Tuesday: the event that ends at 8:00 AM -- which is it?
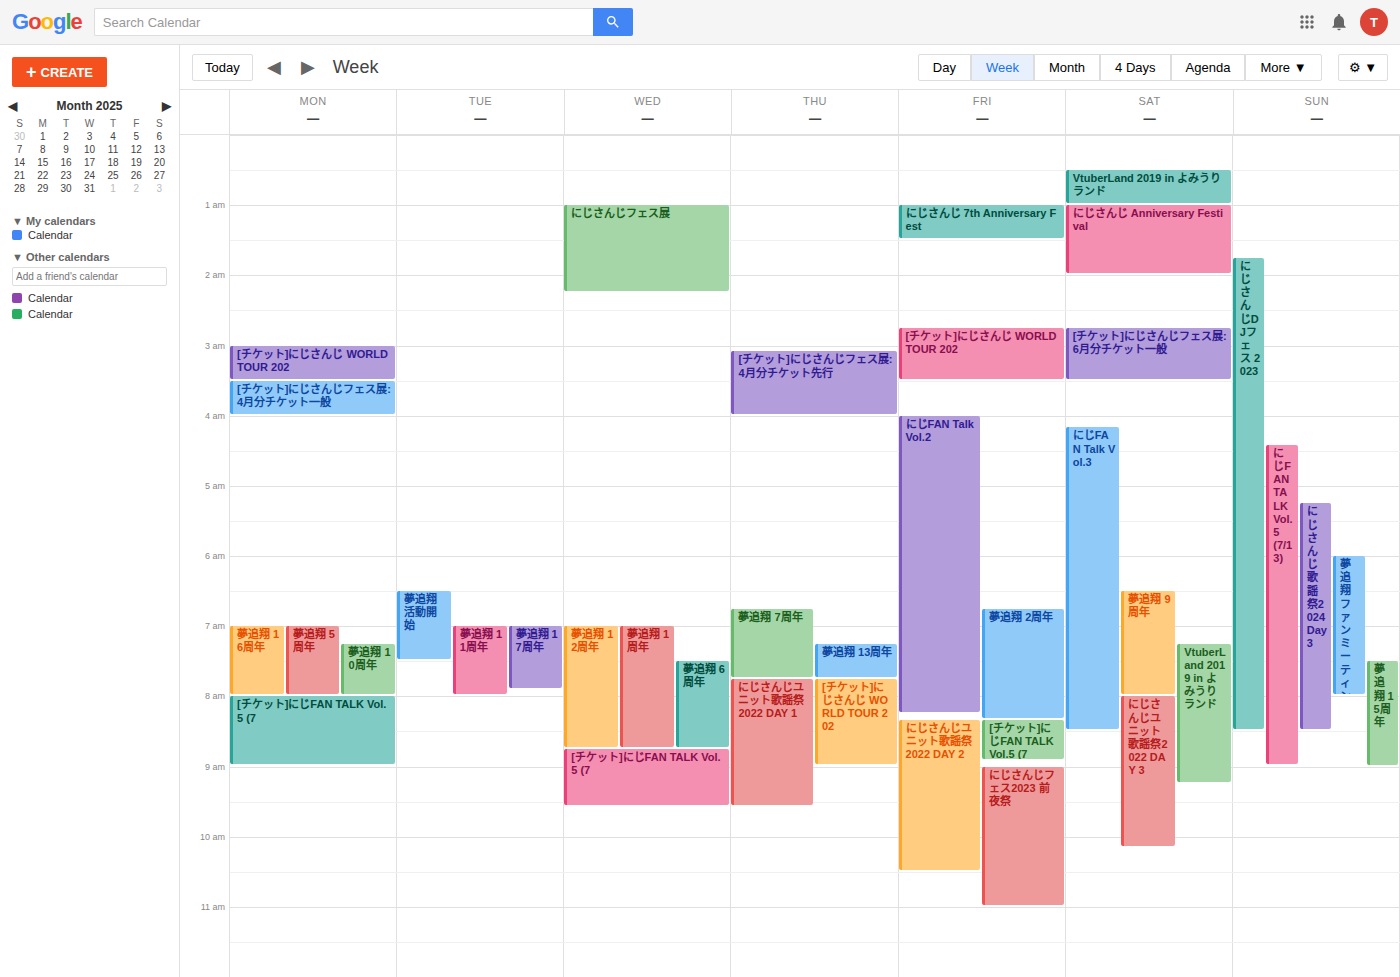
"夢追翔 11周年"